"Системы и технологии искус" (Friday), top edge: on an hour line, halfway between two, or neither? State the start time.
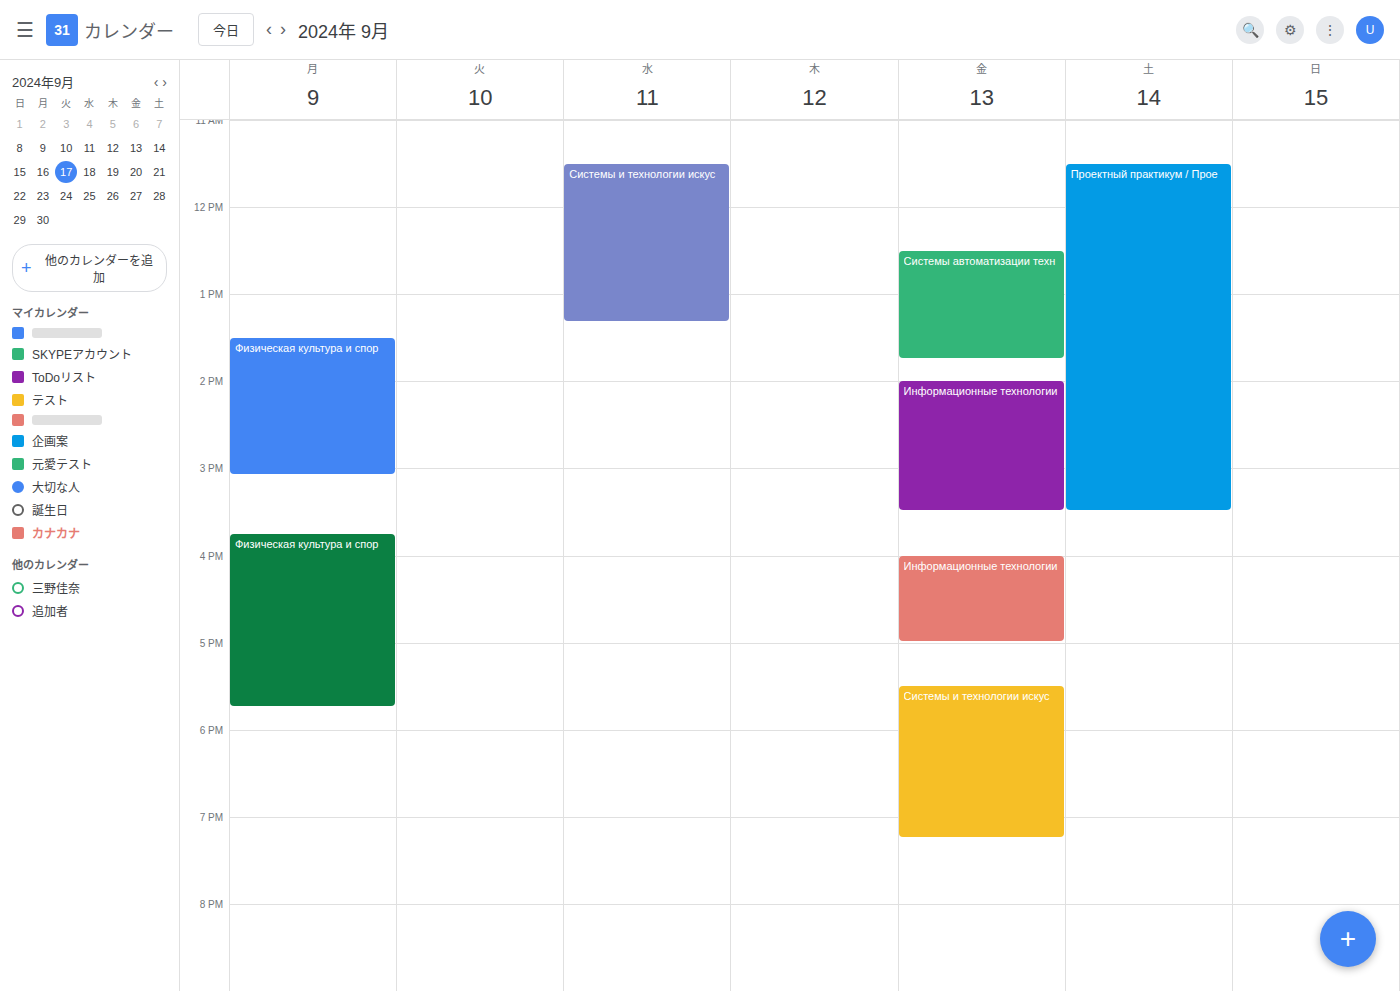
5:30 PM -- halfway between the 5 PM and 6 PM lines.